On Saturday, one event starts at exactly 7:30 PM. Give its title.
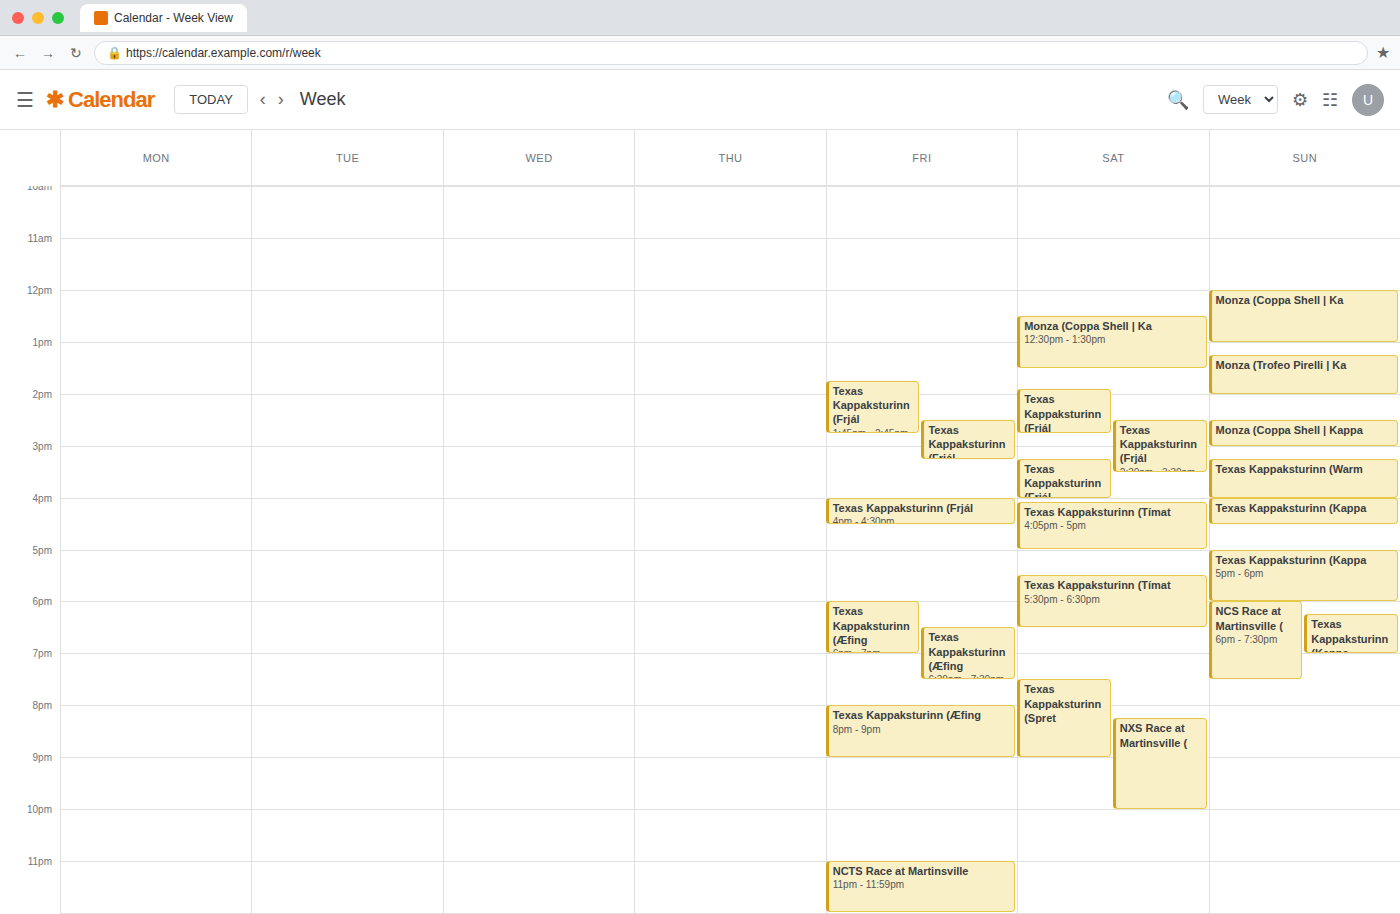
"Texas Kappaksturinn (Spret"